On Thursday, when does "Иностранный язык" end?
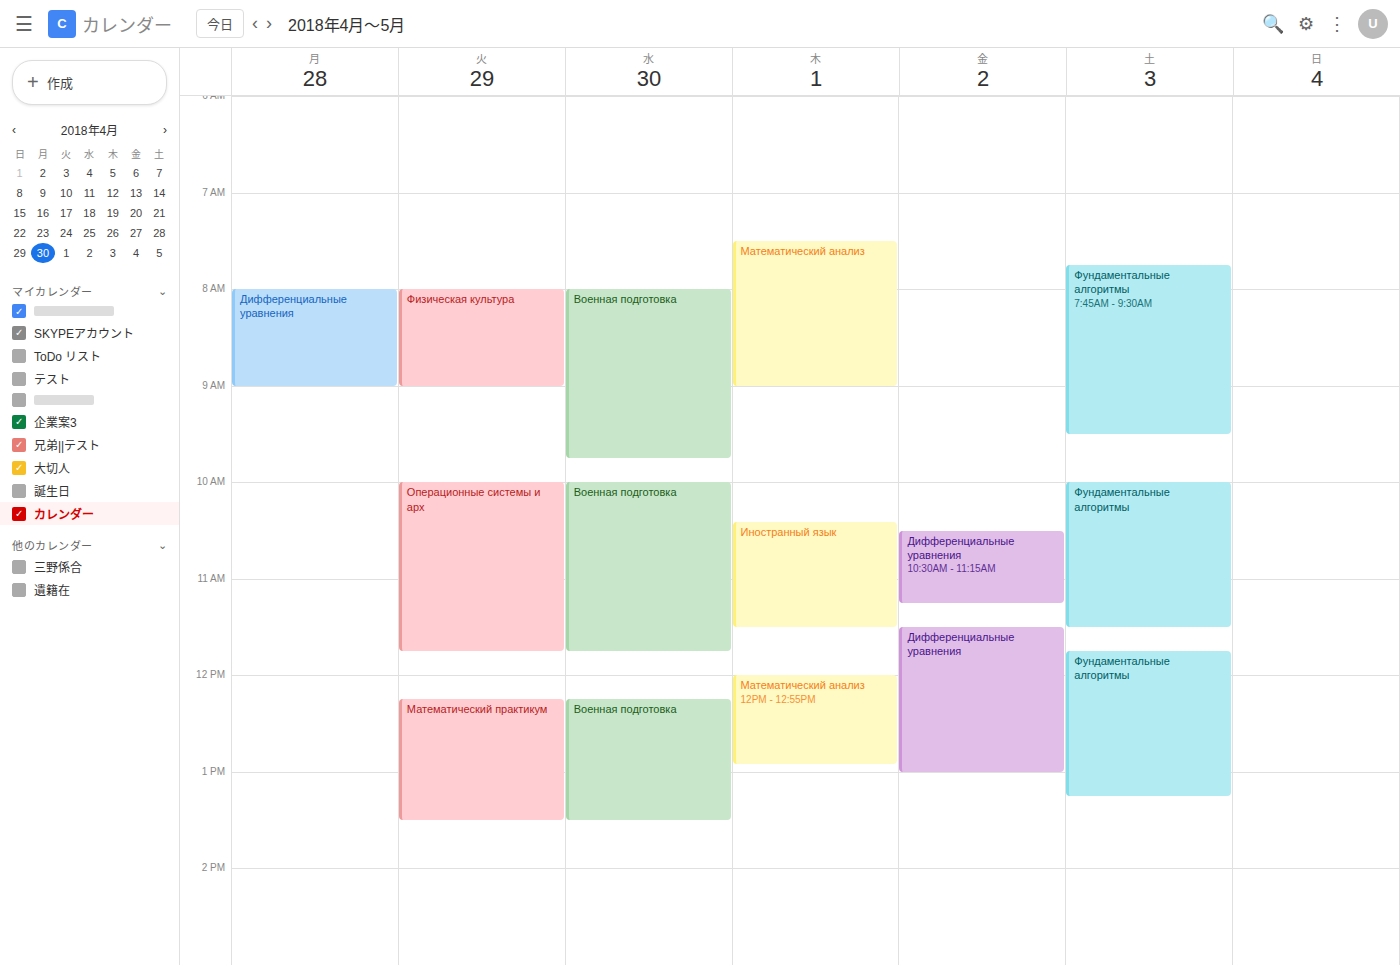
11:30